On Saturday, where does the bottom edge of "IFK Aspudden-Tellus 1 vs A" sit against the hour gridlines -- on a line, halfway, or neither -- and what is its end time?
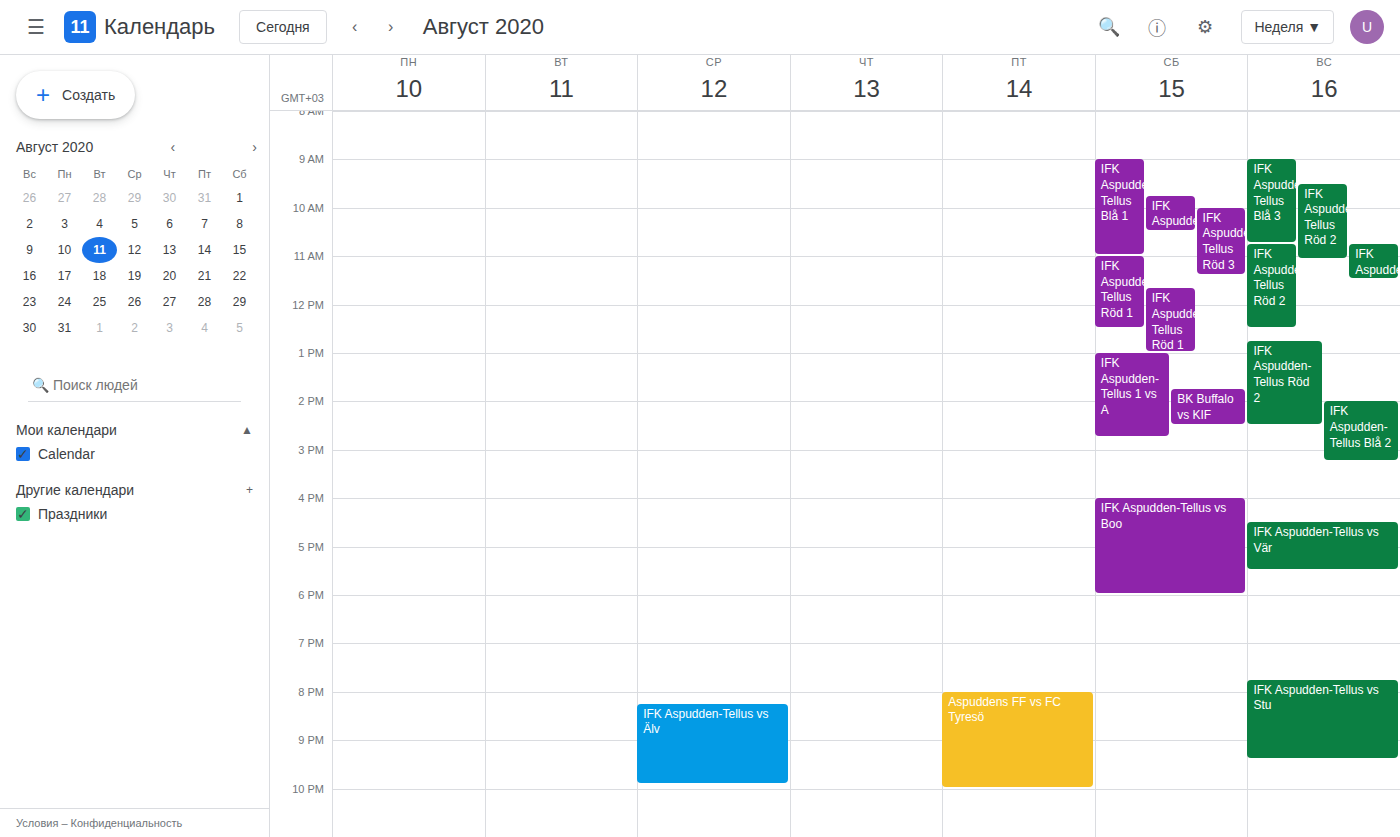
2:45 PM -- neither: three quarters of the way from the 2 PM line to the 3 PM line.